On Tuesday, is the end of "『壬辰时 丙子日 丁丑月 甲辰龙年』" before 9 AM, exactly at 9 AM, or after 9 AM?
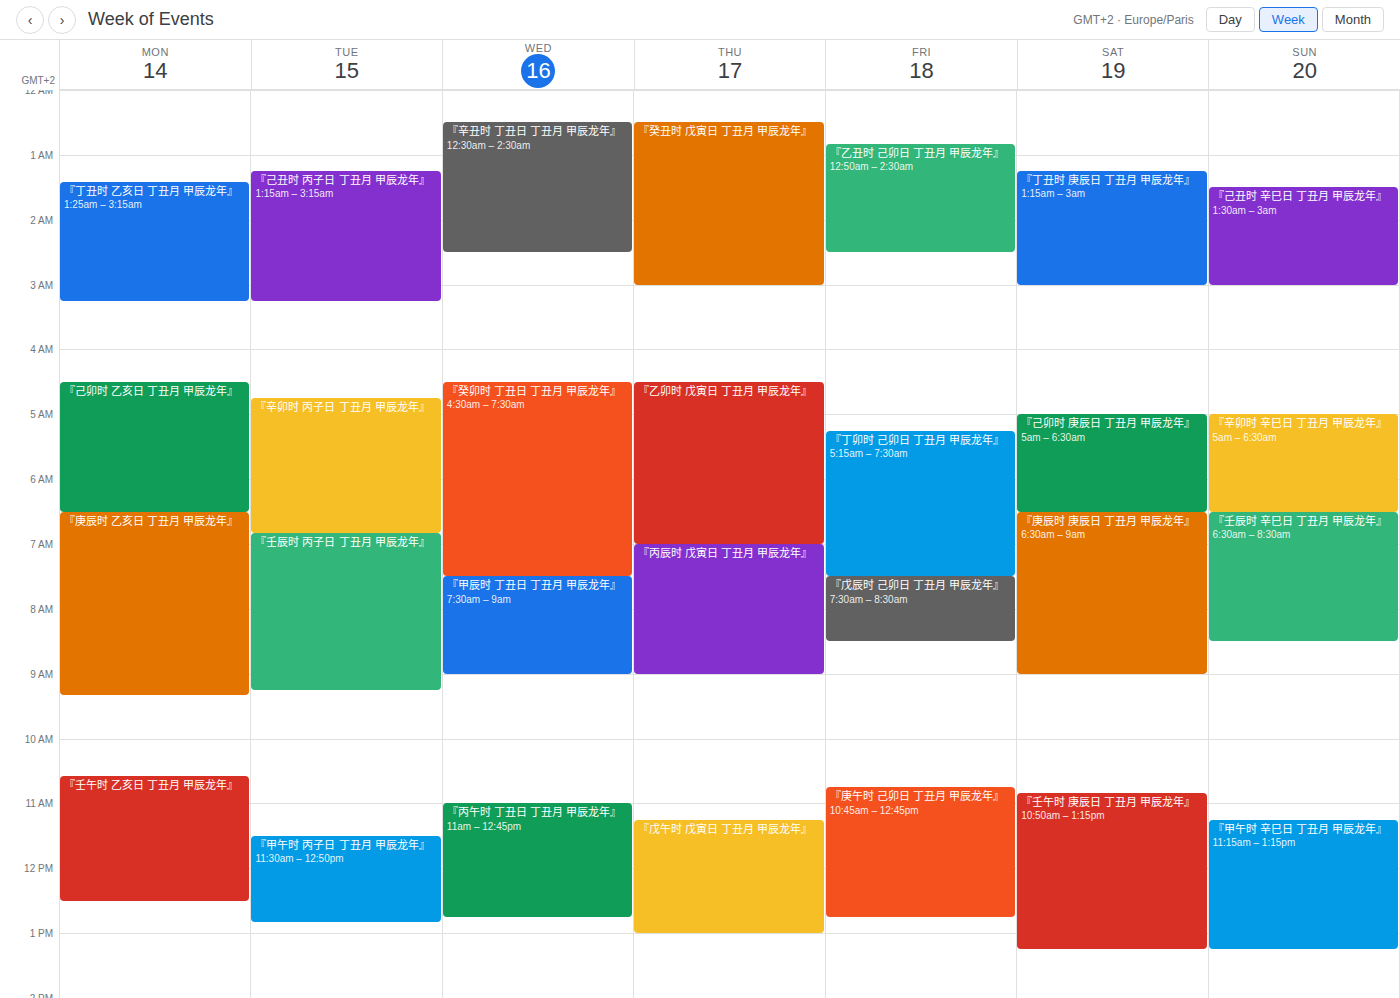
9:15 AM -- after 9 AM, 15 minutes below the 9 AM line.